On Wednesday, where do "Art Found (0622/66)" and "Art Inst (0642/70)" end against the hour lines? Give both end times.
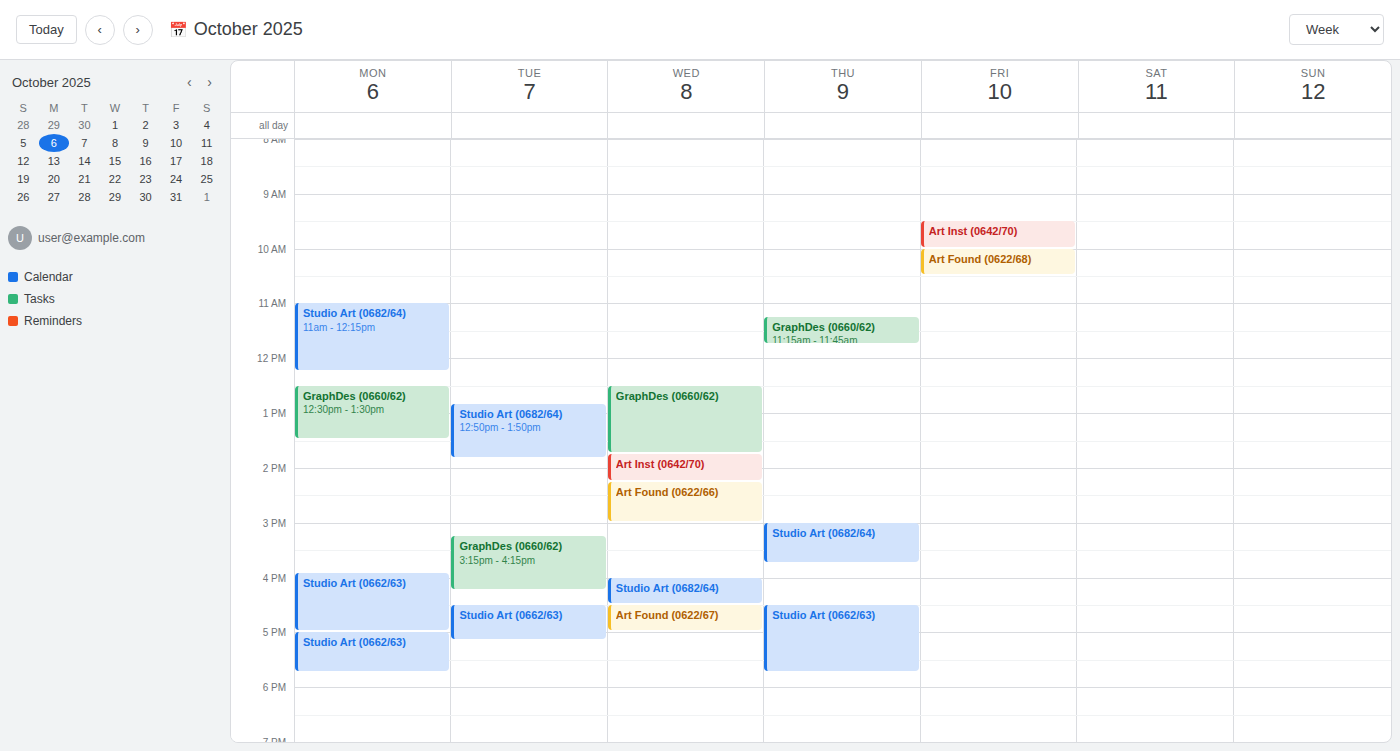
"Art Found (0622/66)": 3:00 PM, exactly on the 3 PM line. "Art Inst (0642/70)": 2:15 PM, neither: a quarter of the way from the 2 PM line to the 3 PM line.